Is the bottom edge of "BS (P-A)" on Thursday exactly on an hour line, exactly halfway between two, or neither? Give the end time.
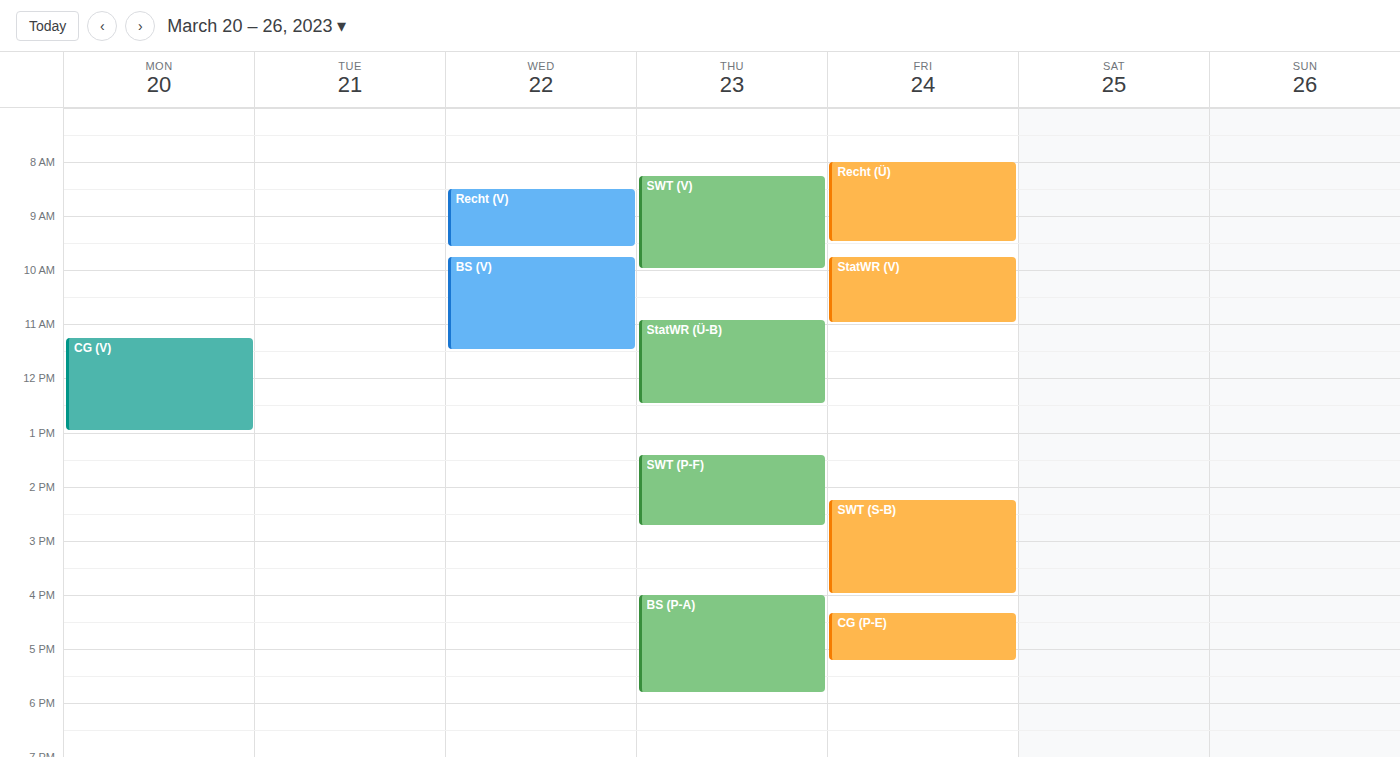
17:50 -- neither: 50 minutes below the 17:00 line and 10 minutes above the 18:00 line.